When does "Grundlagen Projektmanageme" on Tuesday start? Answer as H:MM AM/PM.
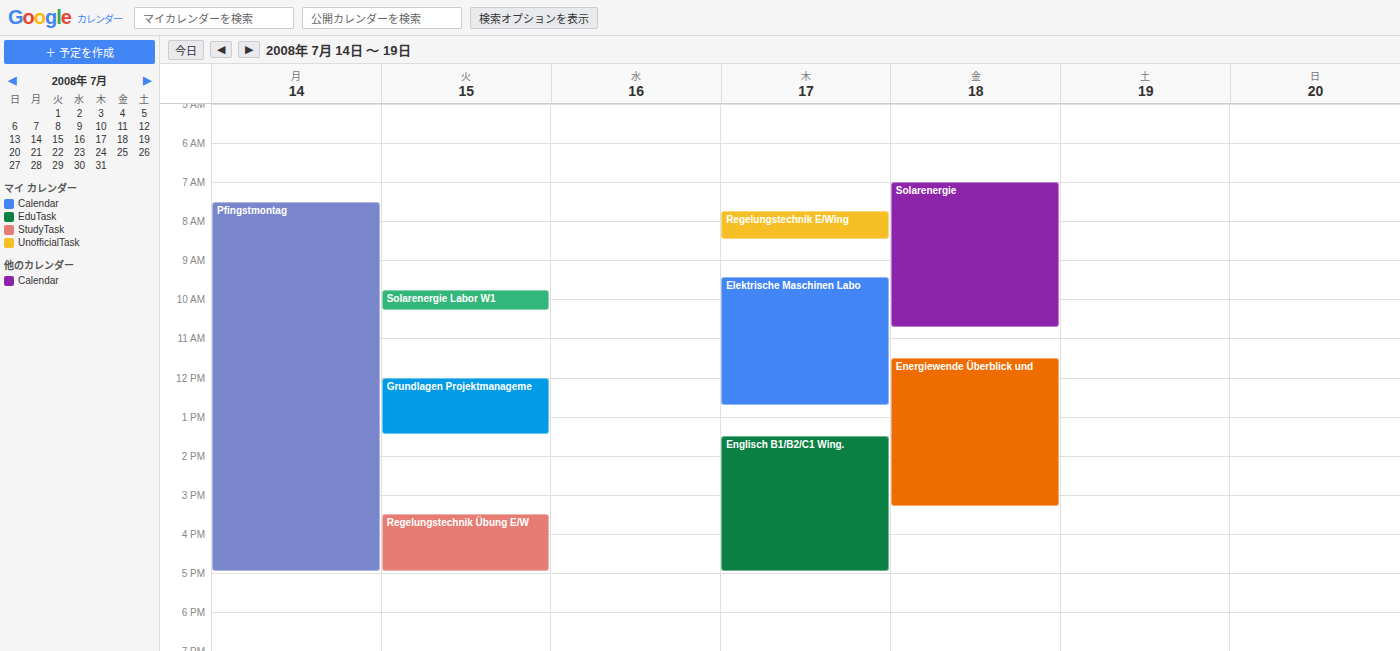
12:00 PM